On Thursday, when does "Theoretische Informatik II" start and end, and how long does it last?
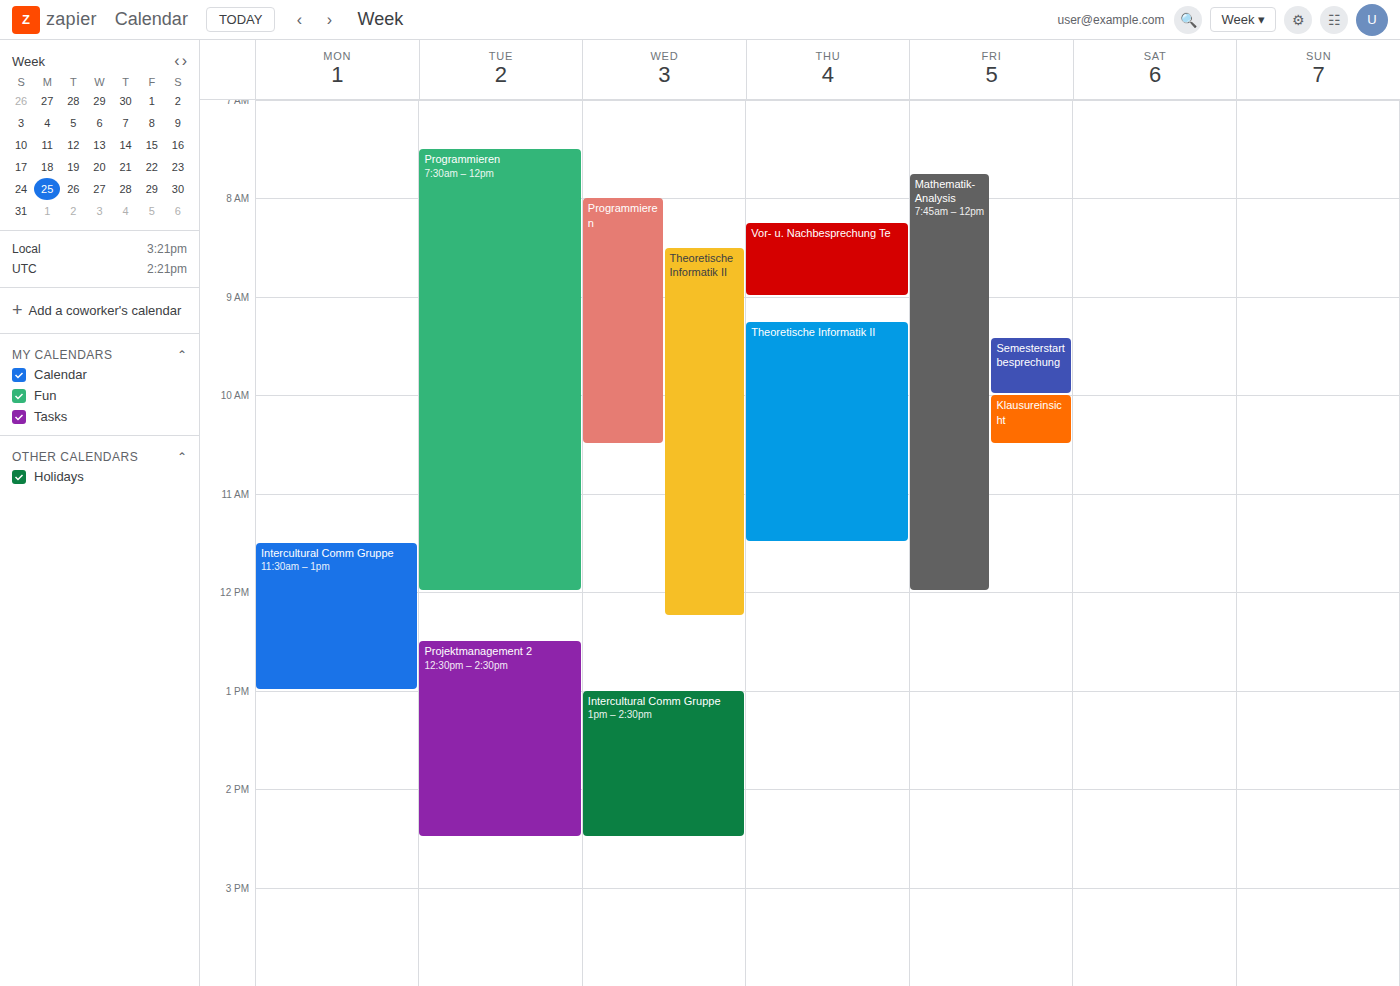
9:15 AM to 11:30 AM, 2 hours 15 minutes